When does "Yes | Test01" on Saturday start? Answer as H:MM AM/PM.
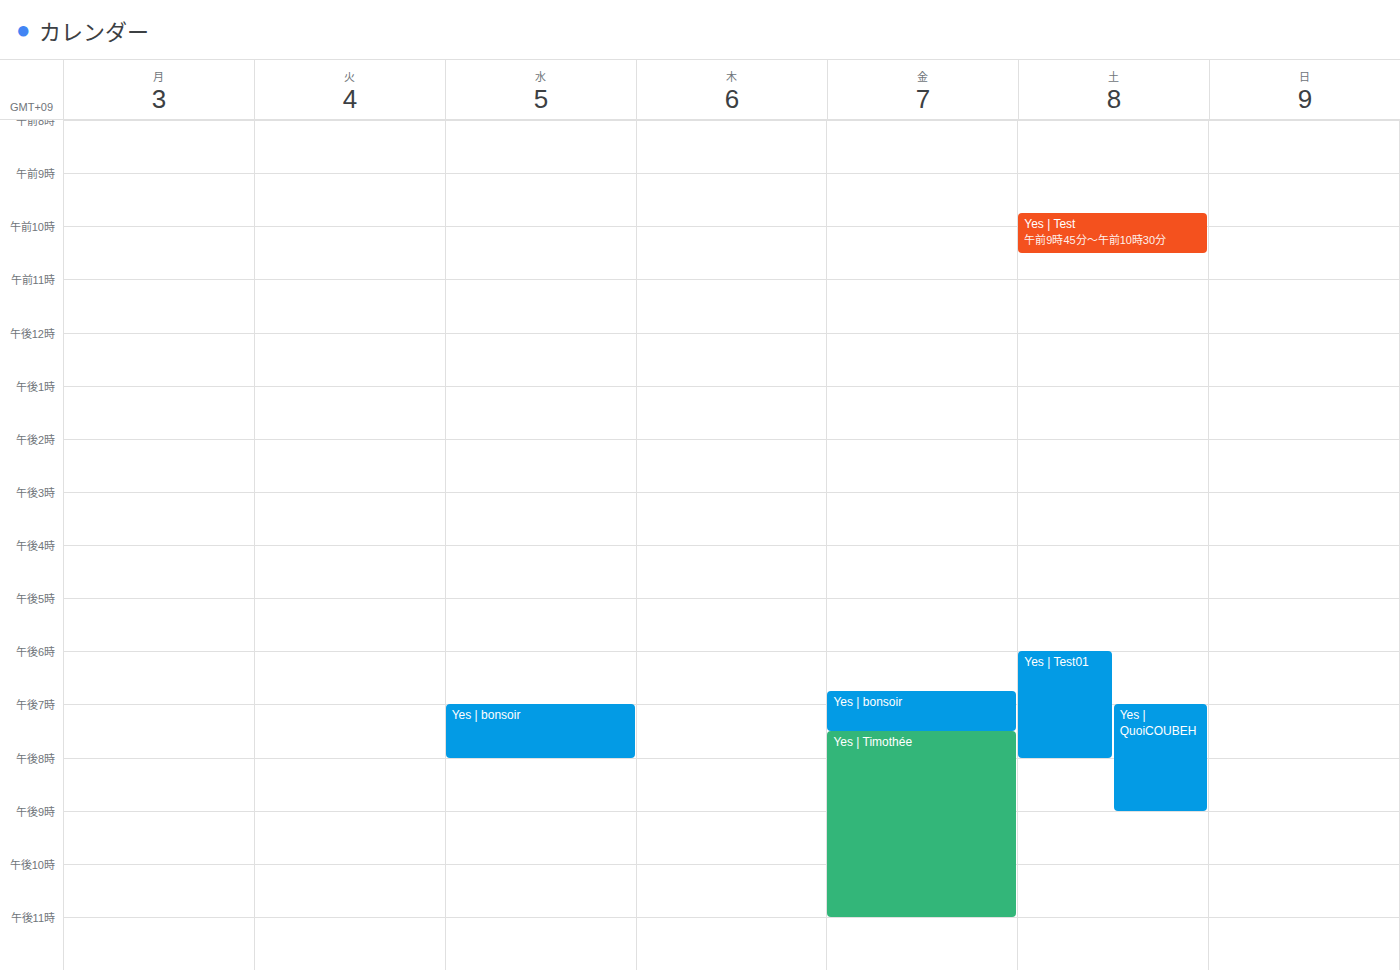
6:00 PM